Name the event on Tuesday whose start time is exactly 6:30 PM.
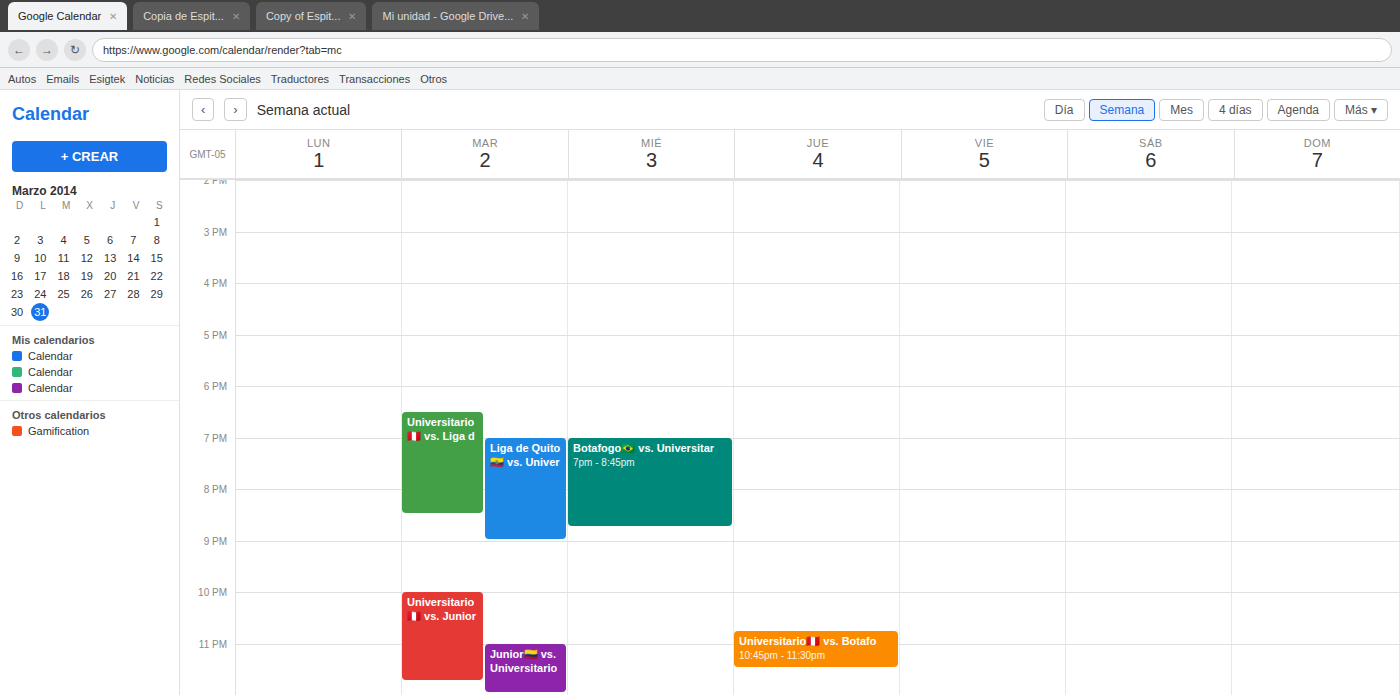
"Universitario🇵🇪 vs. Liga d"